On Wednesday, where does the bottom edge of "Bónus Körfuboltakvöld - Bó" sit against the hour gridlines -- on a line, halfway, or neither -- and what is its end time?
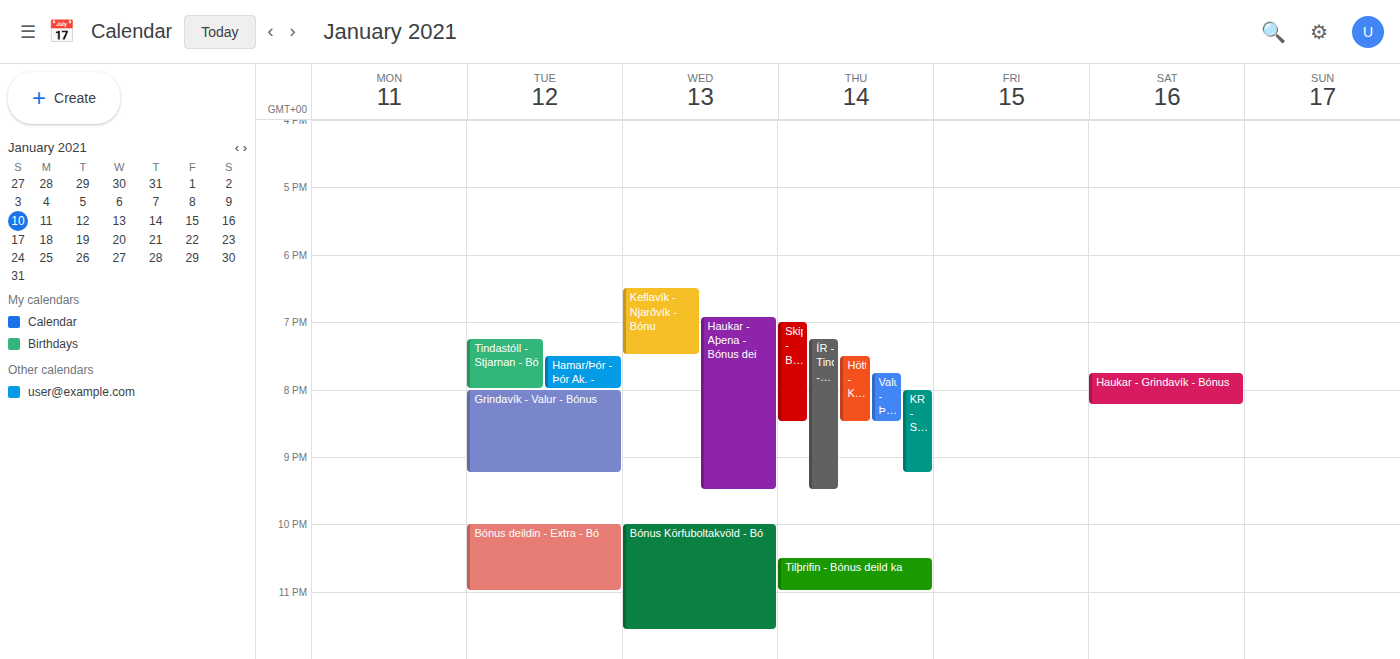
11:35 PM -- neither: 35 minutes below the 11 PM line and 25 minutes above the 12 AM line.